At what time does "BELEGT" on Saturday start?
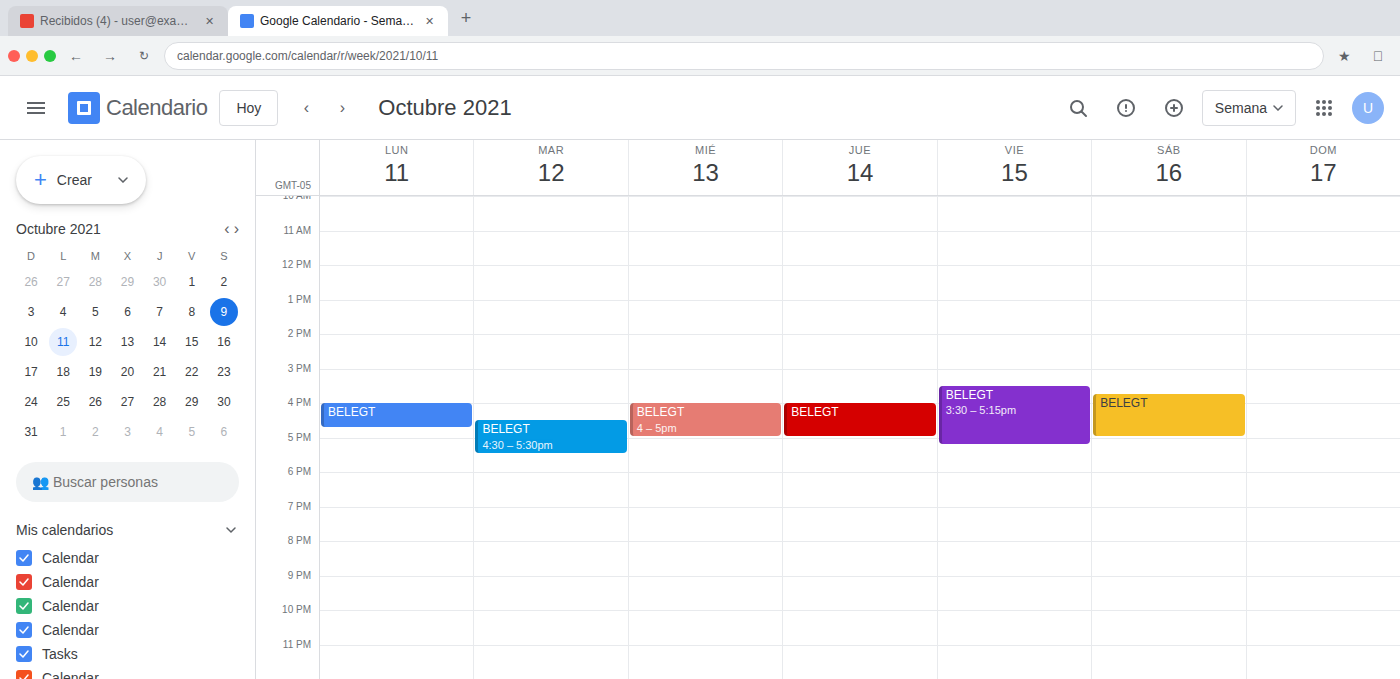
3:45 PM